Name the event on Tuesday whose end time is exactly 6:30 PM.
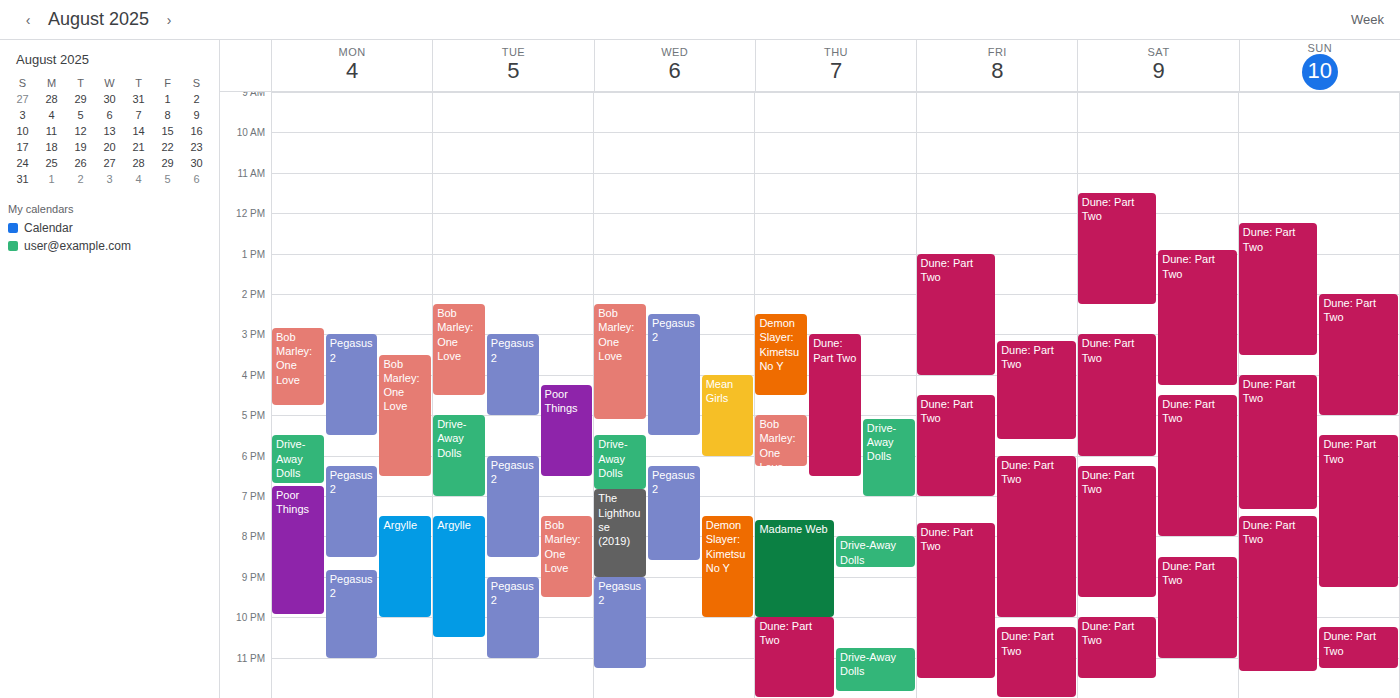
"Poor Things"